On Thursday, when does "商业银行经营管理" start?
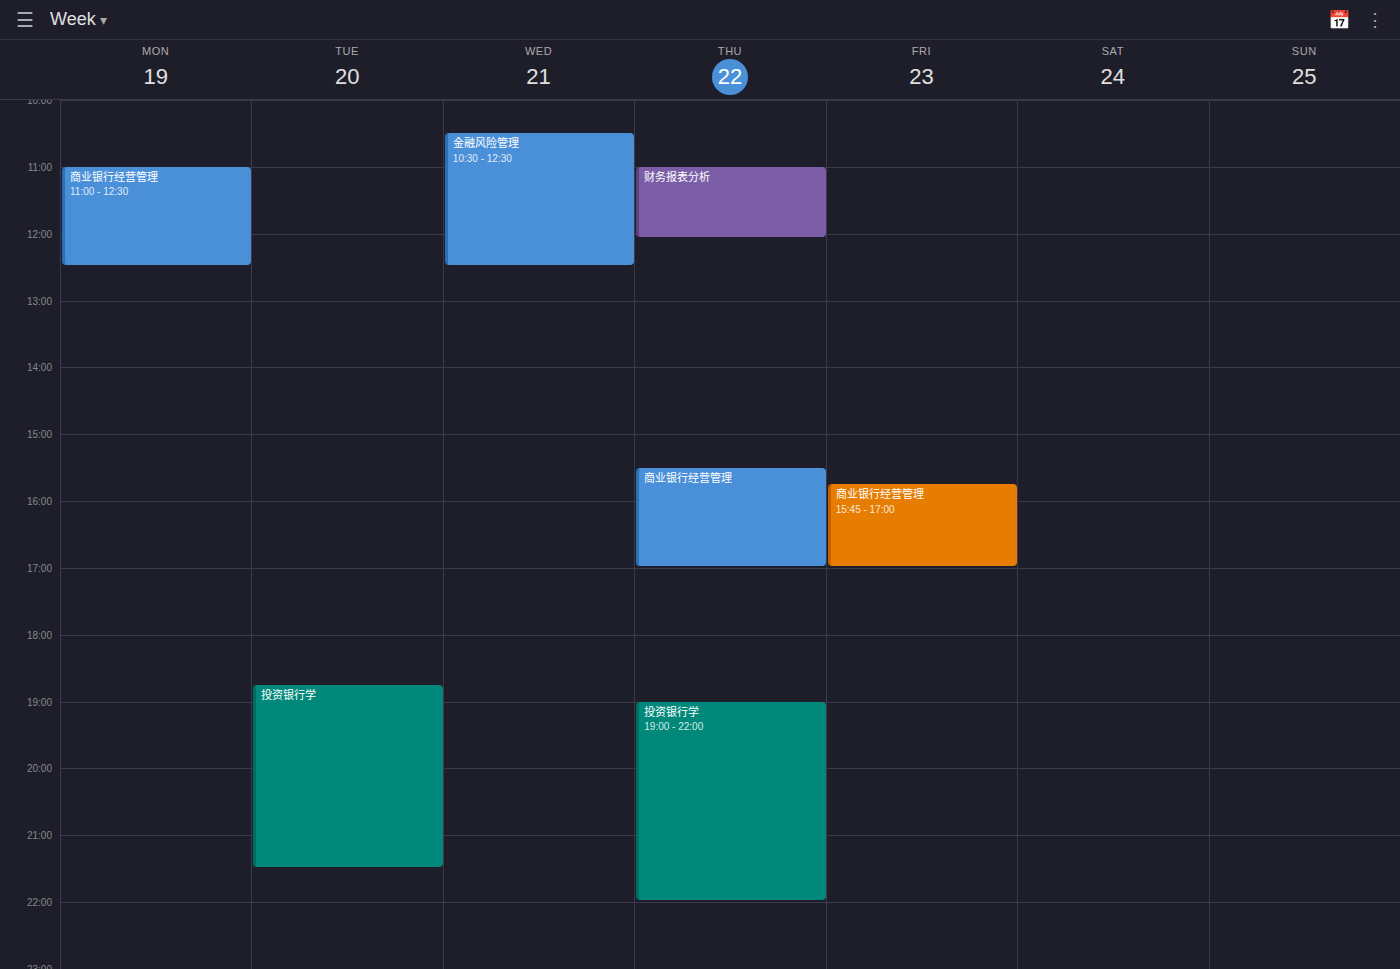
3:30 PM